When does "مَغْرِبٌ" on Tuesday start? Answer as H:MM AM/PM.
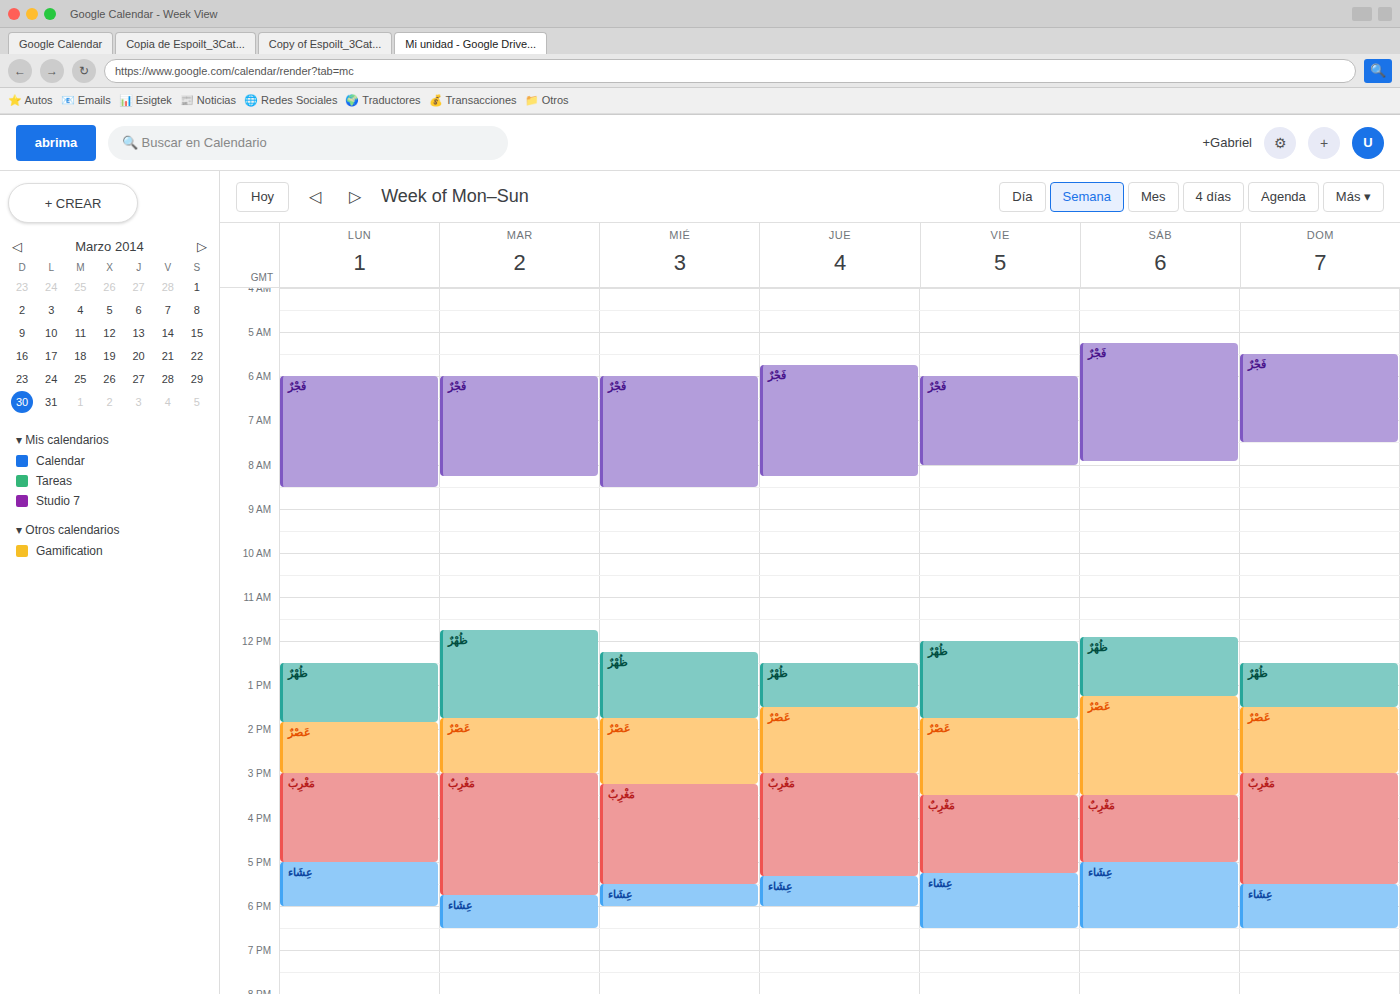
3:00 PM